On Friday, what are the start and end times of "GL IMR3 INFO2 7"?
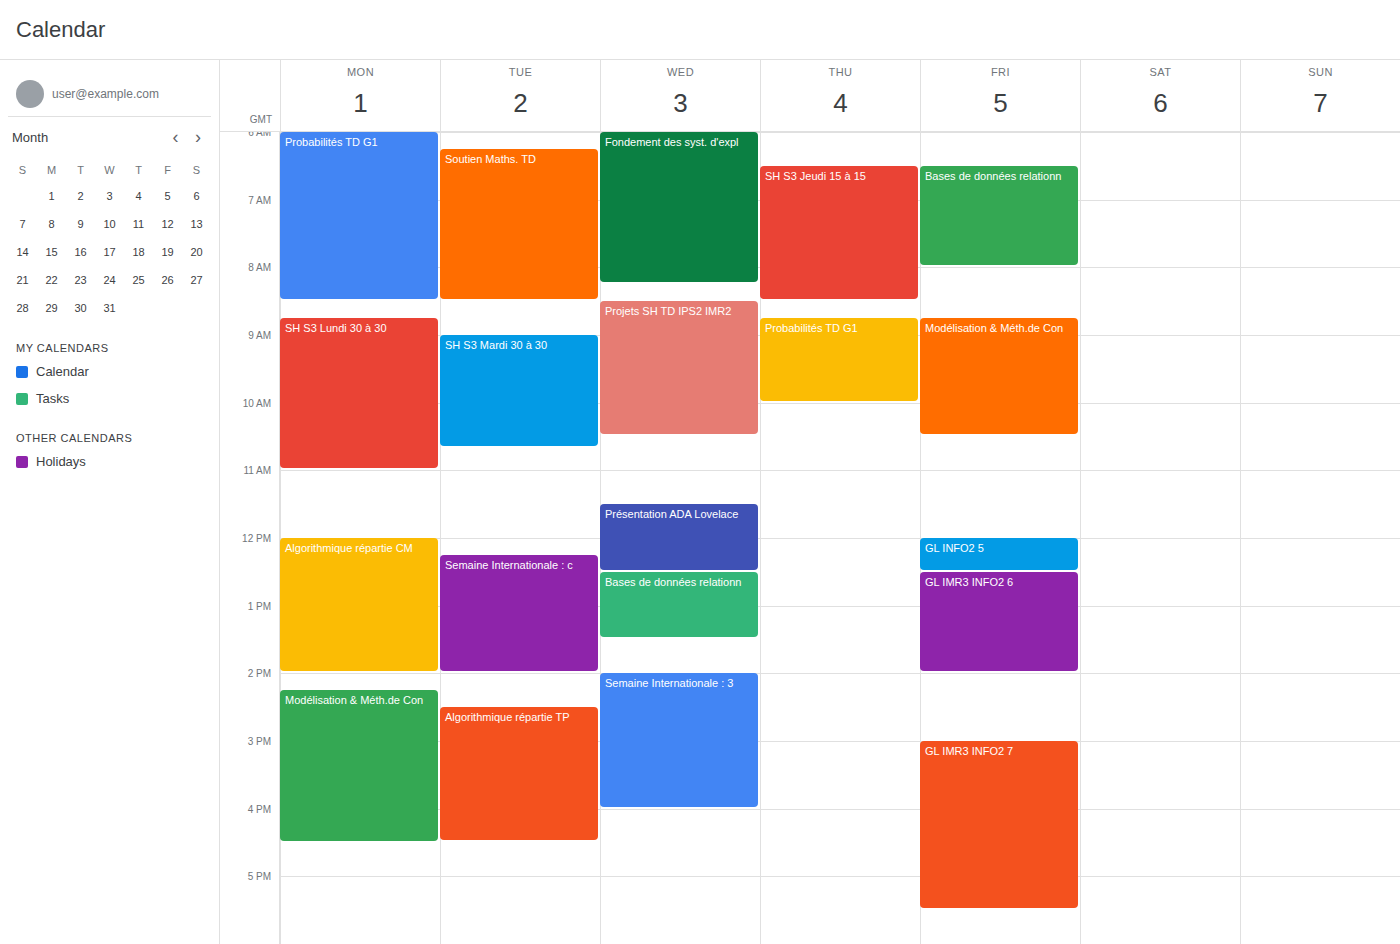
3:00 PM to 5:30 PM